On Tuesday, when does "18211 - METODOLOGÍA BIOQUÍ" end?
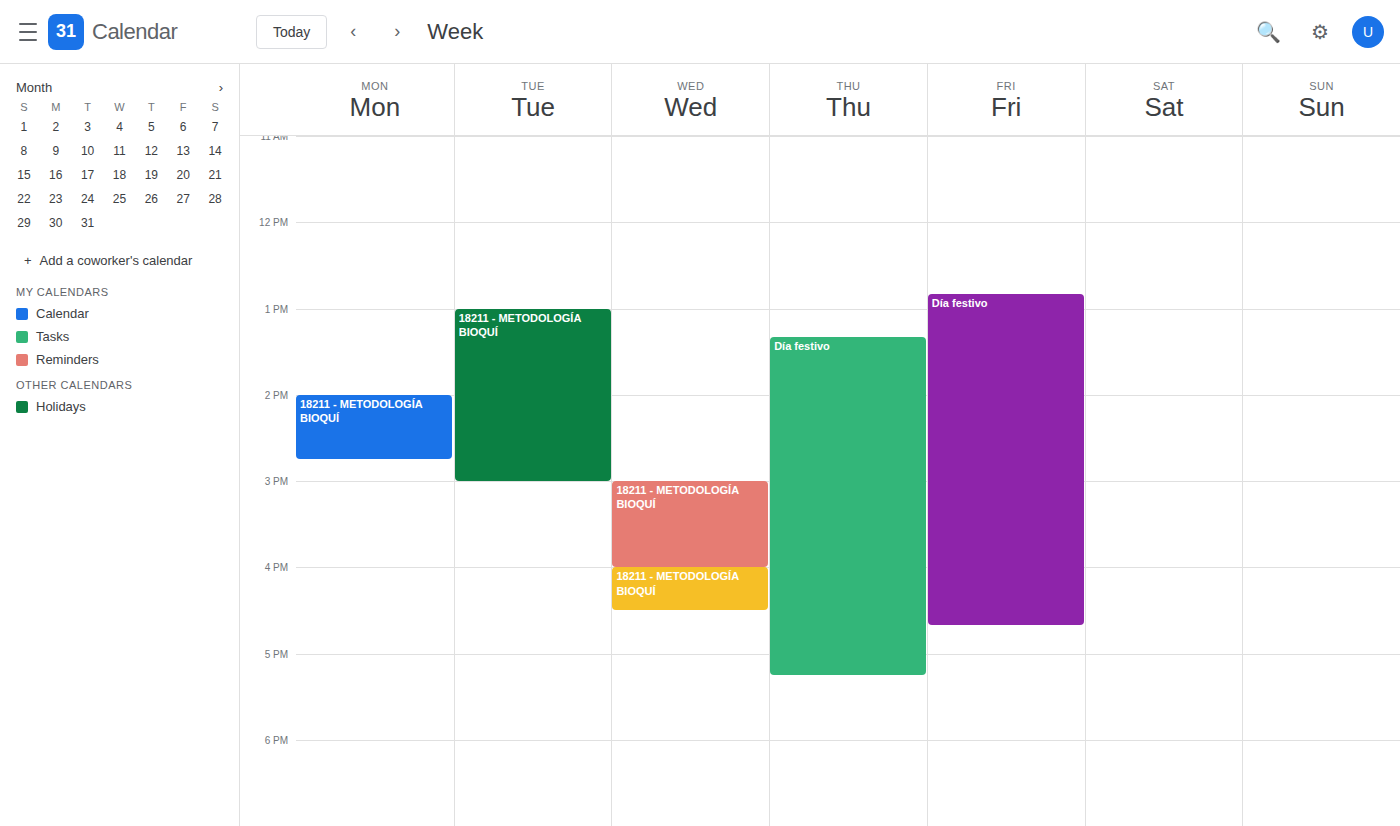
3:00 PM